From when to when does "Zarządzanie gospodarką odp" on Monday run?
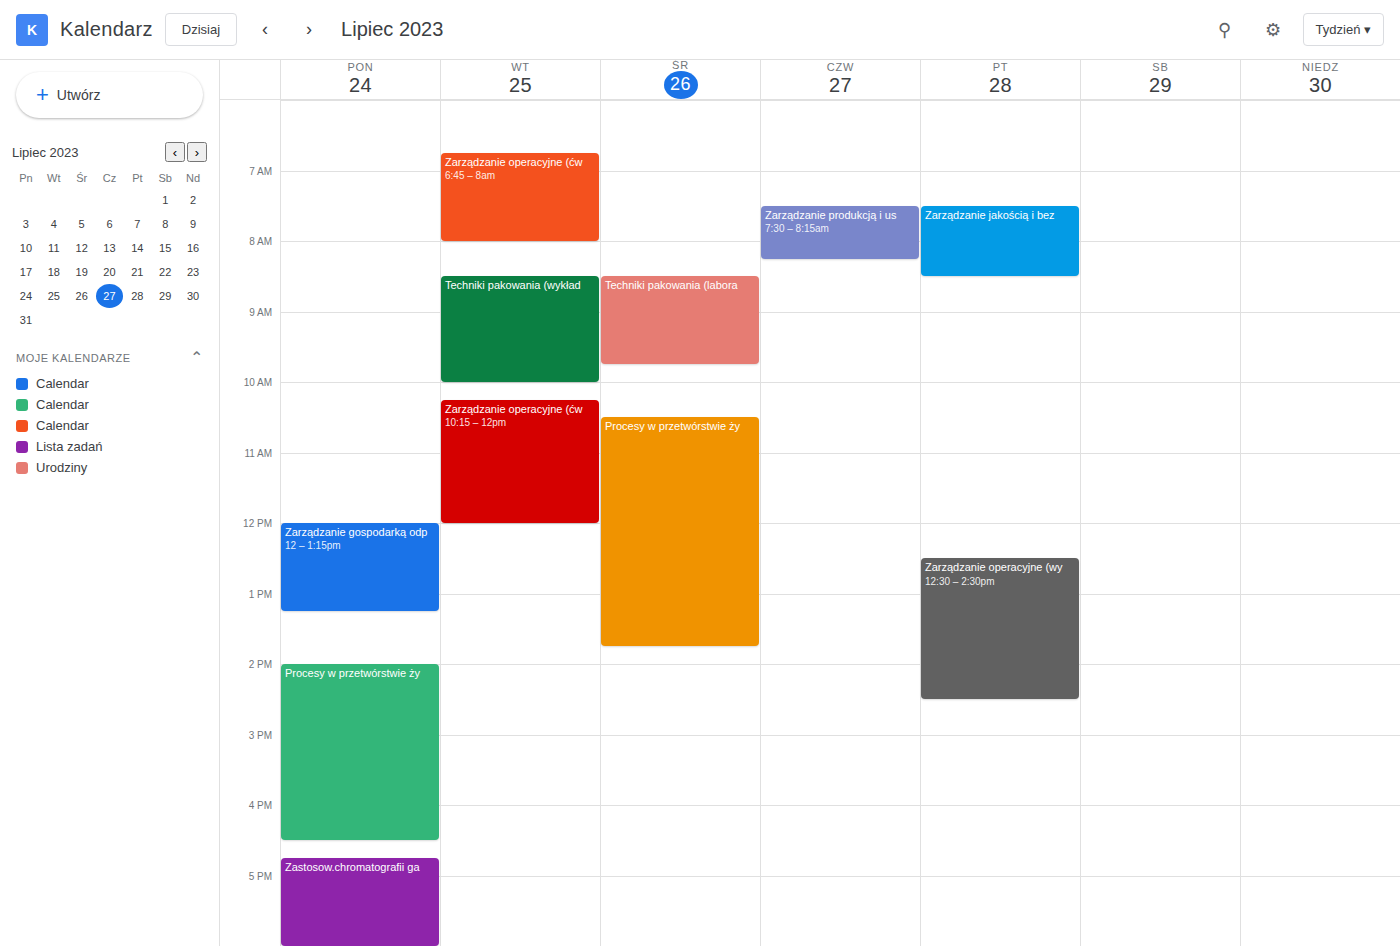
12:00 PM to 1:15 PM